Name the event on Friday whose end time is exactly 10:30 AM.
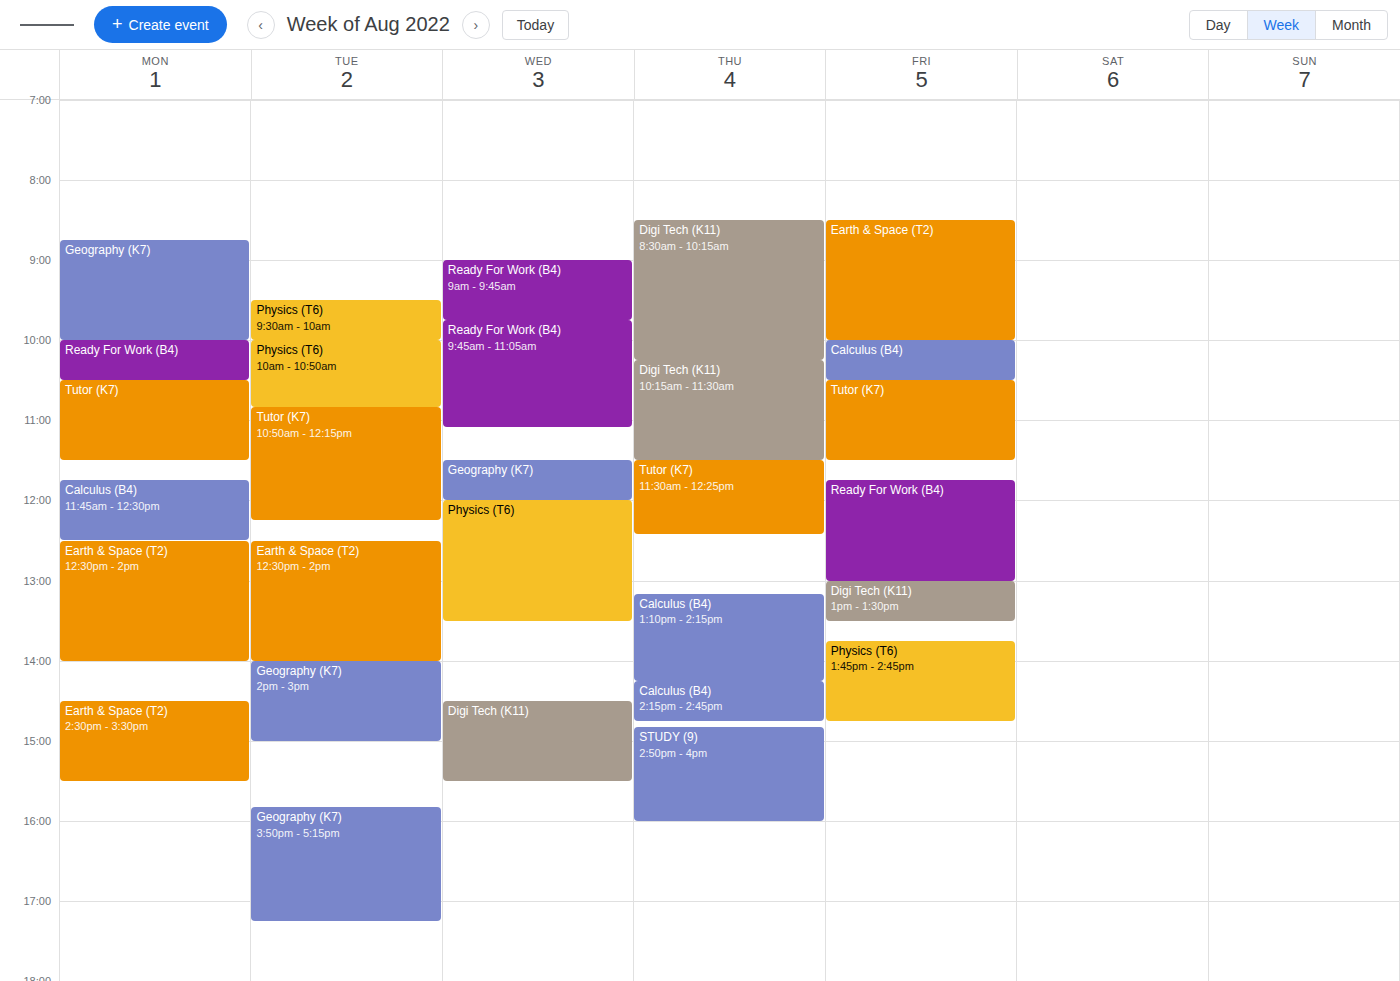
"Calculus (B4)"